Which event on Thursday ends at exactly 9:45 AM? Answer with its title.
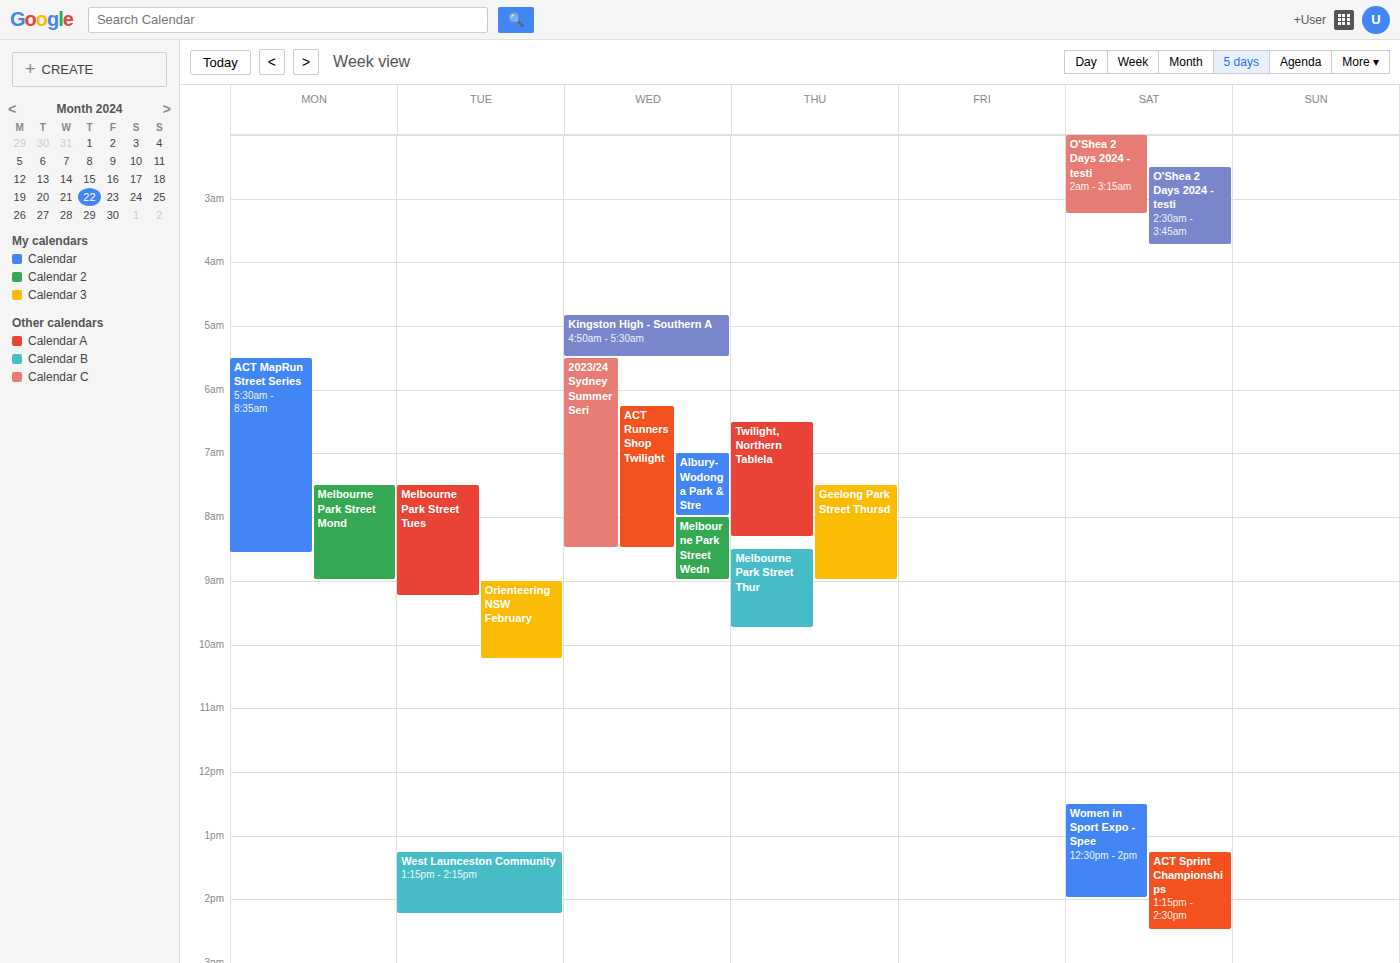
"Melbourne Park Street Thur"